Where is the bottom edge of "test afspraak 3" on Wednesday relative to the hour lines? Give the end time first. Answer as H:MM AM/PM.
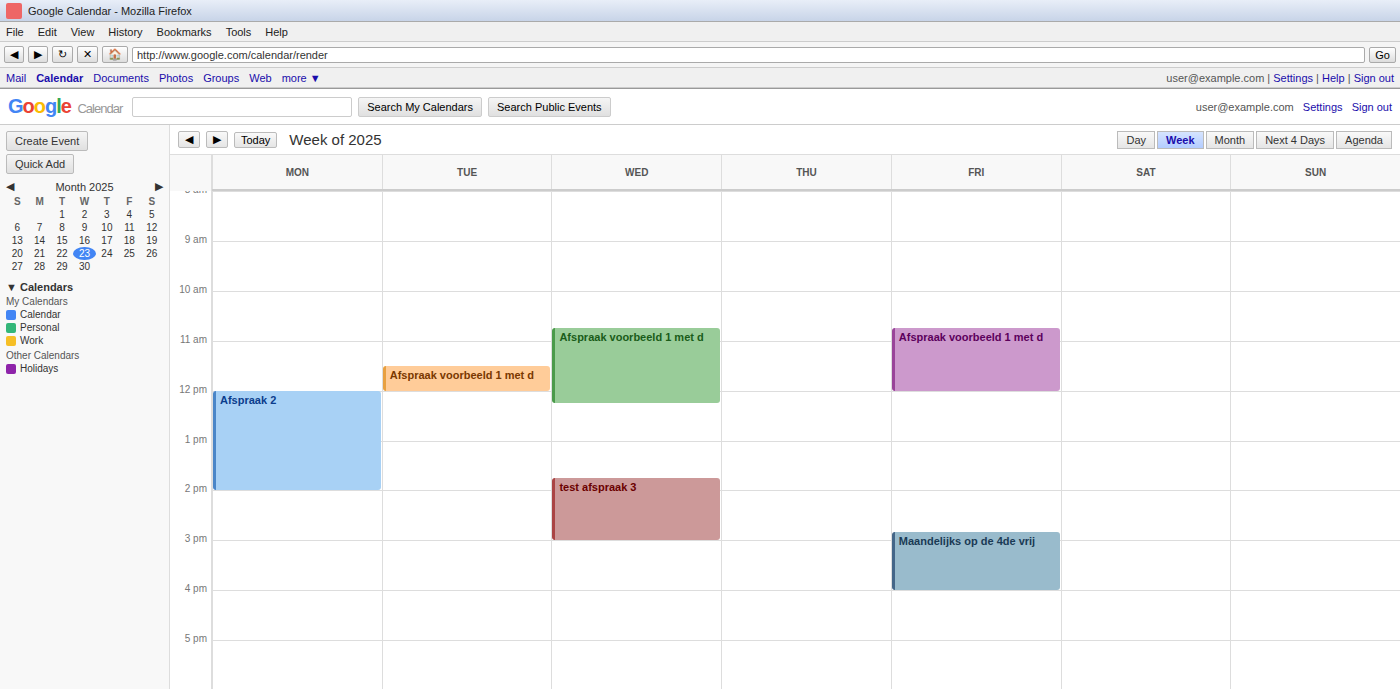
3:00 PM -- exactly on the 3 PM line.